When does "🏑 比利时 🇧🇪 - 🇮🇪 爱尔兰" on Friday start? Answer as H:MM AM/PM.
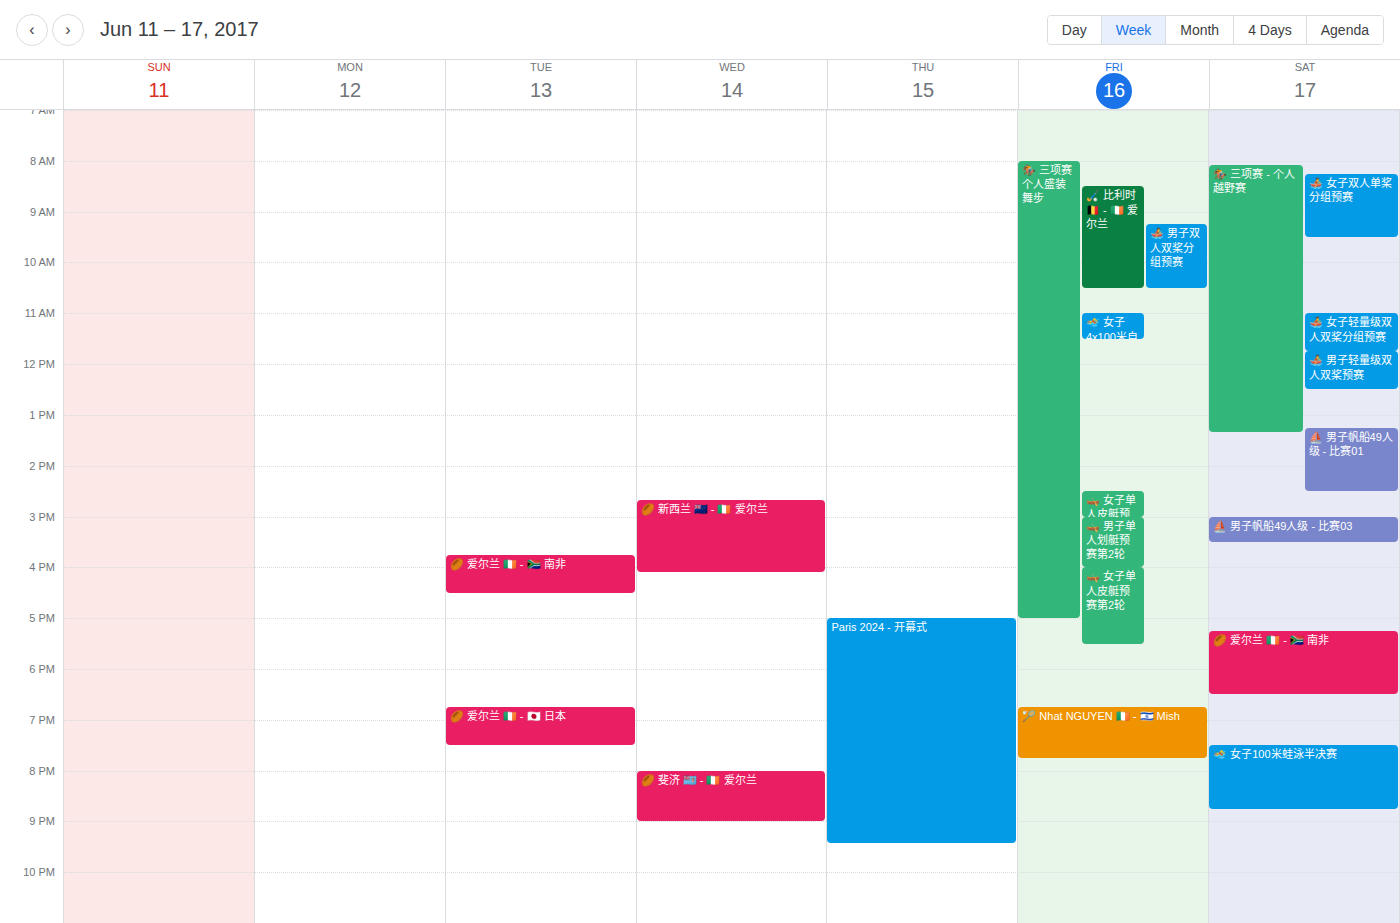
8:30 AM